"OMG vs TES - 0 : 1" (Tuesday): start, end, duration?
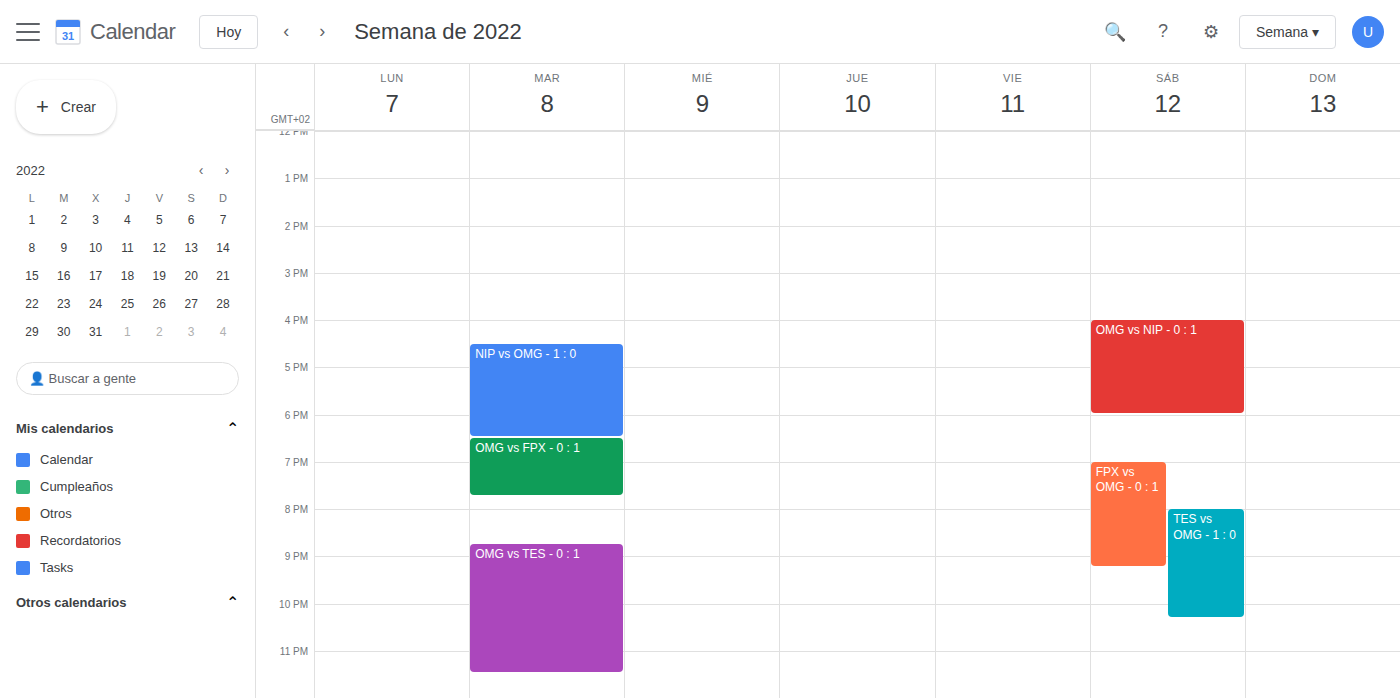
8:45 PM to 11:30 PM, 2 hours 45 minutes